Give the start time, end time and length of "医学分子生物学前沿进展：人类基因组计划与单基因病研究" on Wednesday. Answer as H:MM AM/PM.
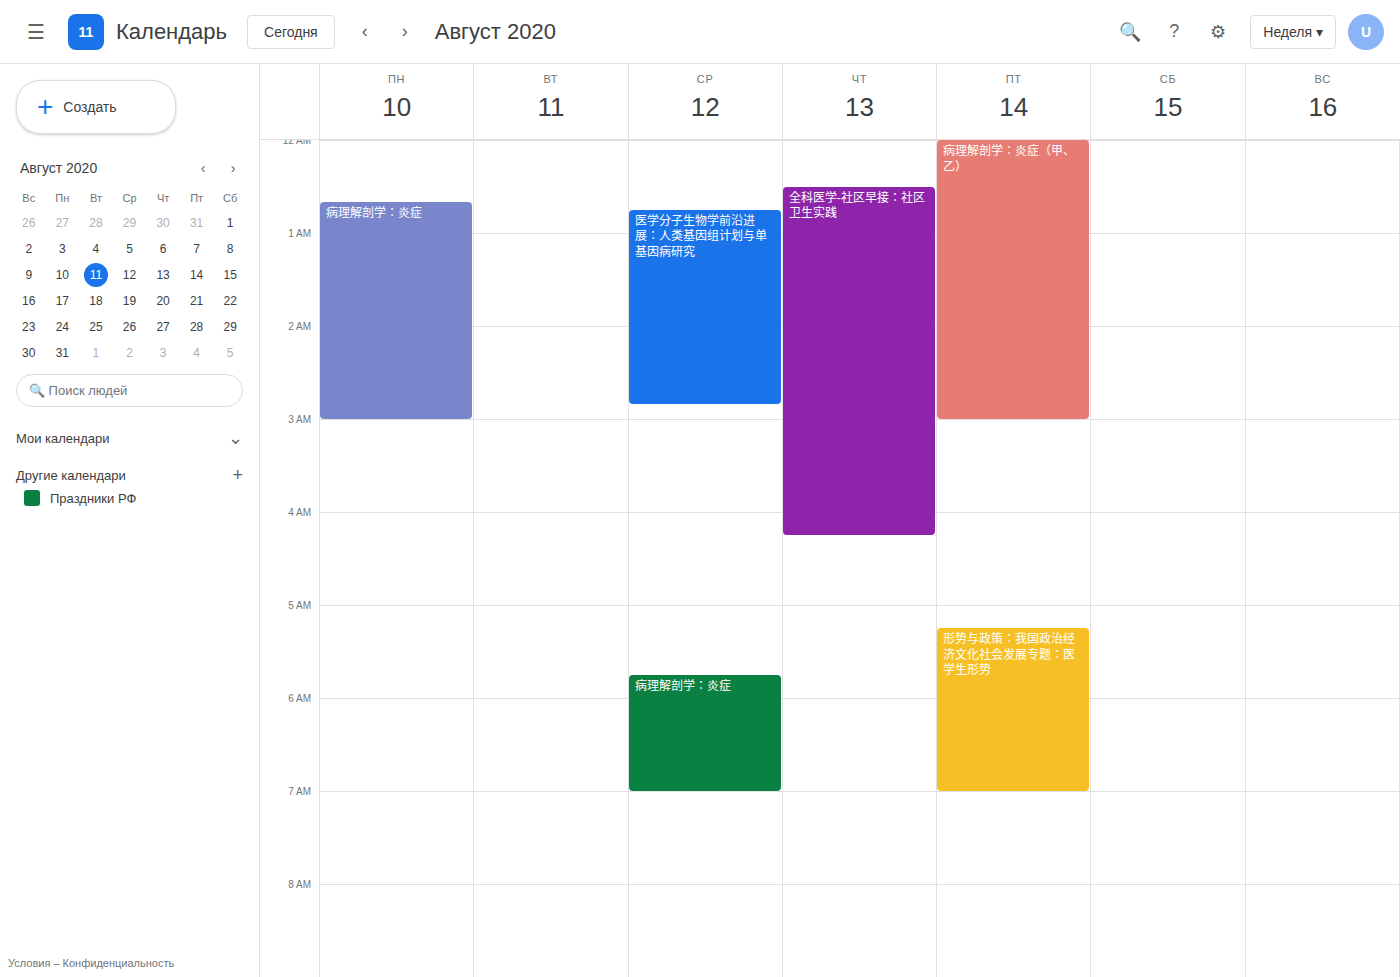
12:45 AM to 2:50 AM, 2 hours 5 minutes